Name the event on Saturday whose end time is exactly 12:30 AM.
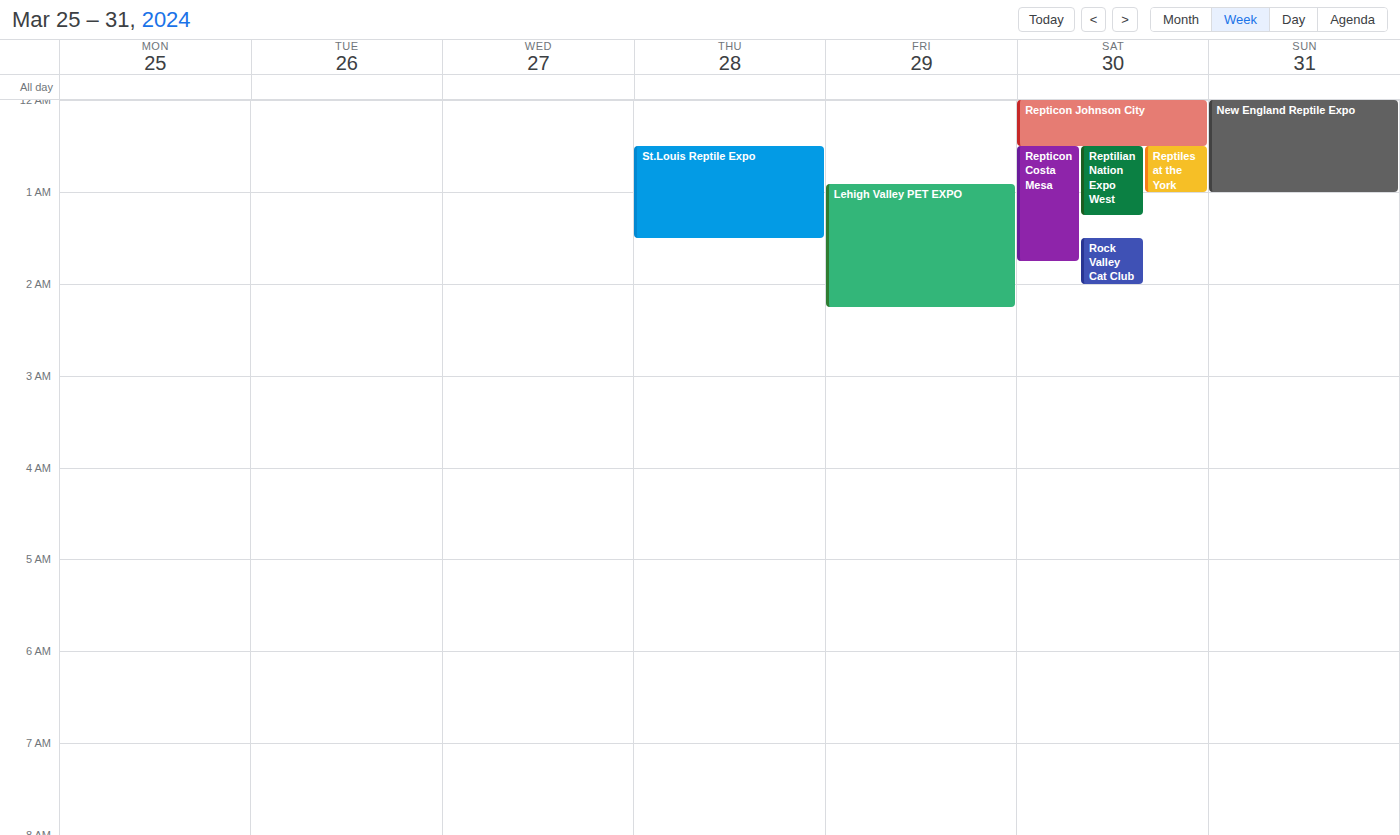
"Repticon Johnson City"